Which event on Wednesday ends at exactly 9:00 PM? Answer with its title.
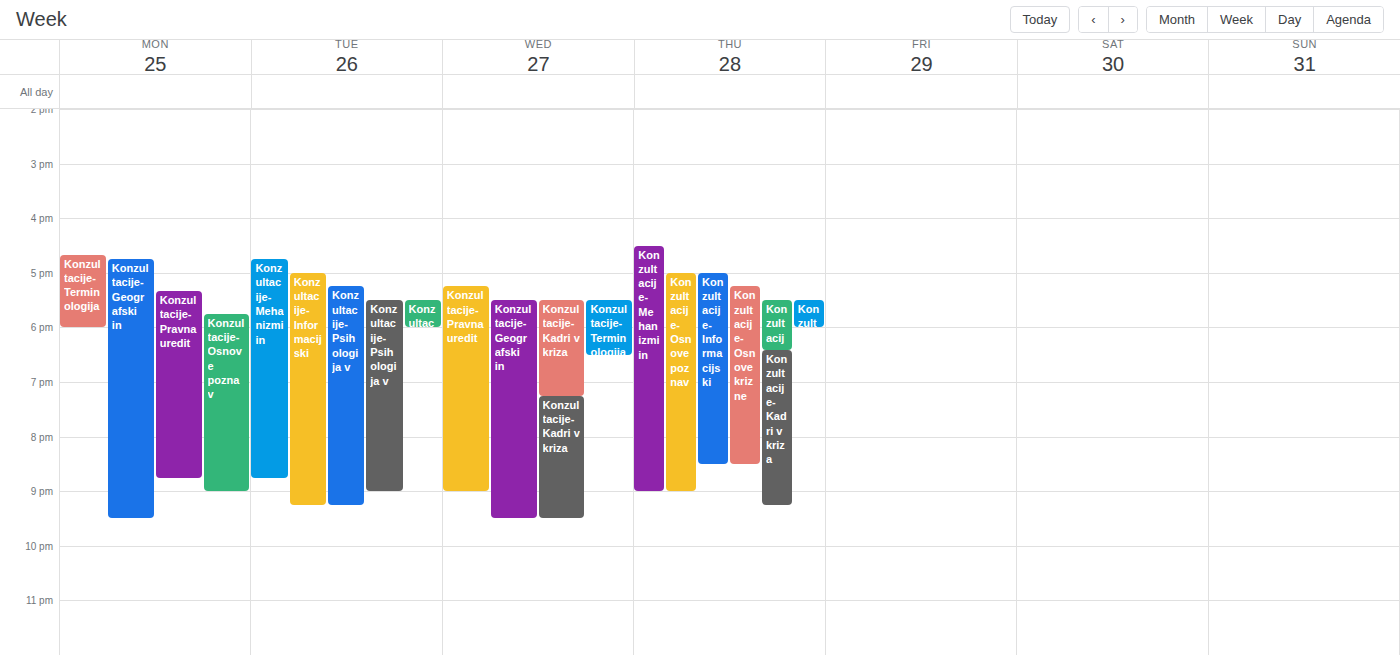
"Konzultacije-Pravna uredit"